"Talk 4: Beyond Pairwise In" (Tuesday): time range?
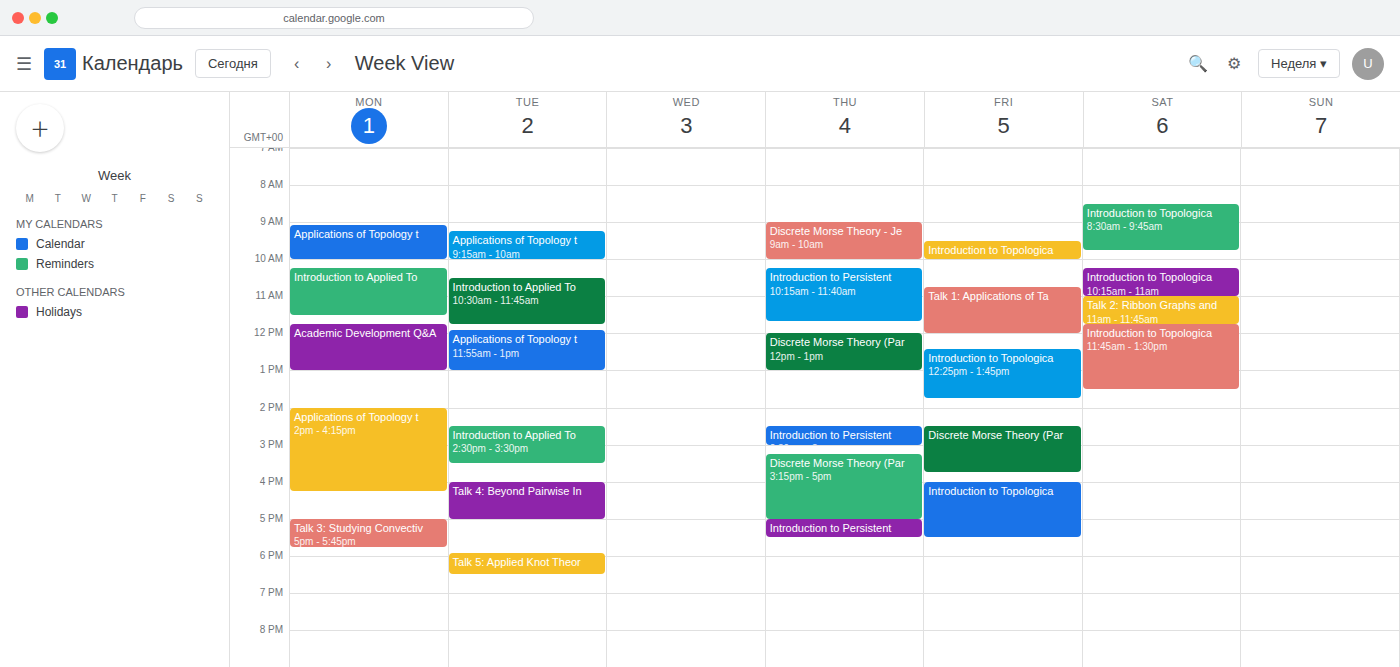
4:00 PM to 5:00 PM